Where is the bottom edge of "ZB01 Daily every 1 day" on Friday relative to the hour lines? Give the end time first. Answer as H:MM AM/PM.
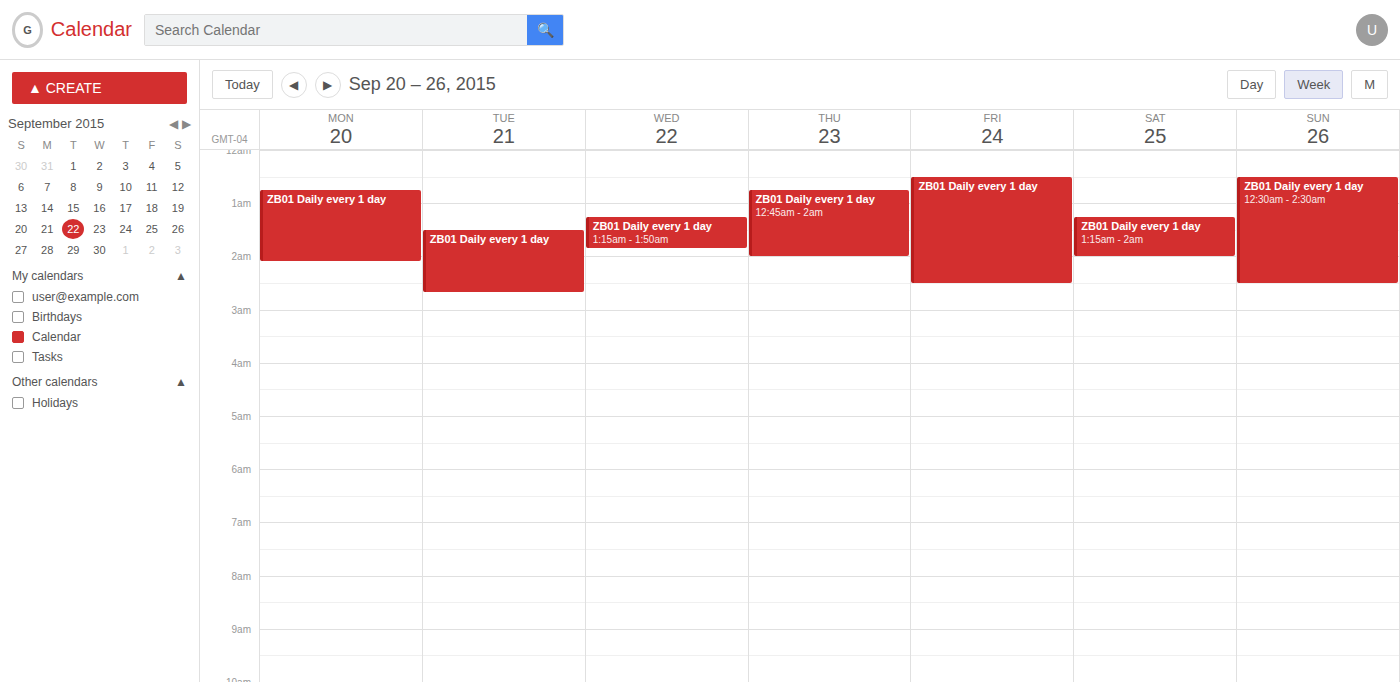
2:30 AM -- halfway between the 2 AM and 3 AM lines.